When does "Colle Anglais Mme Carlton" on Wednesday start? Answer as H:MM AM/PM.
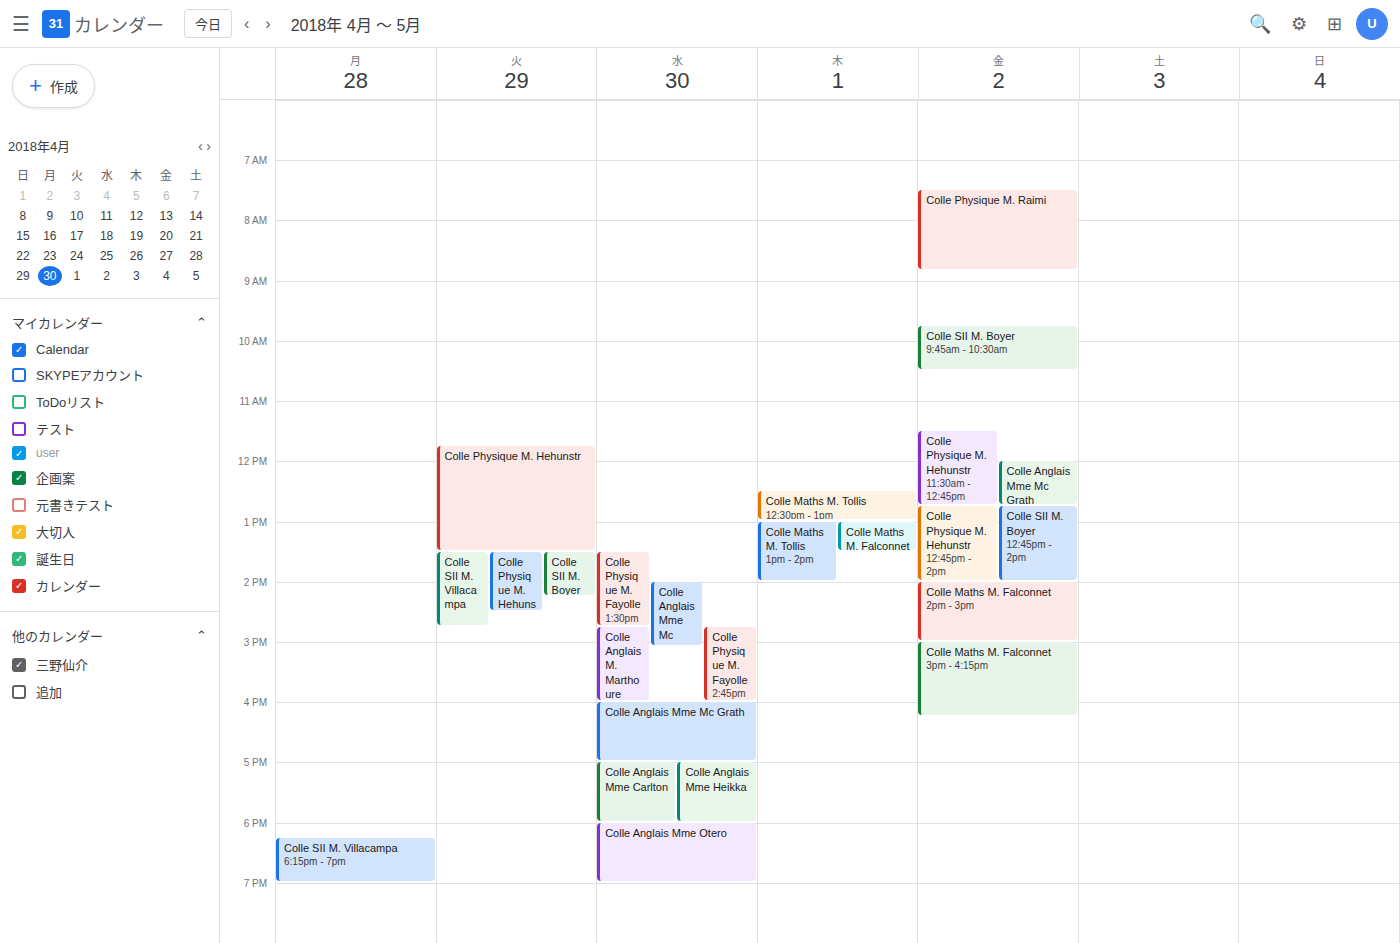
5:00 PM